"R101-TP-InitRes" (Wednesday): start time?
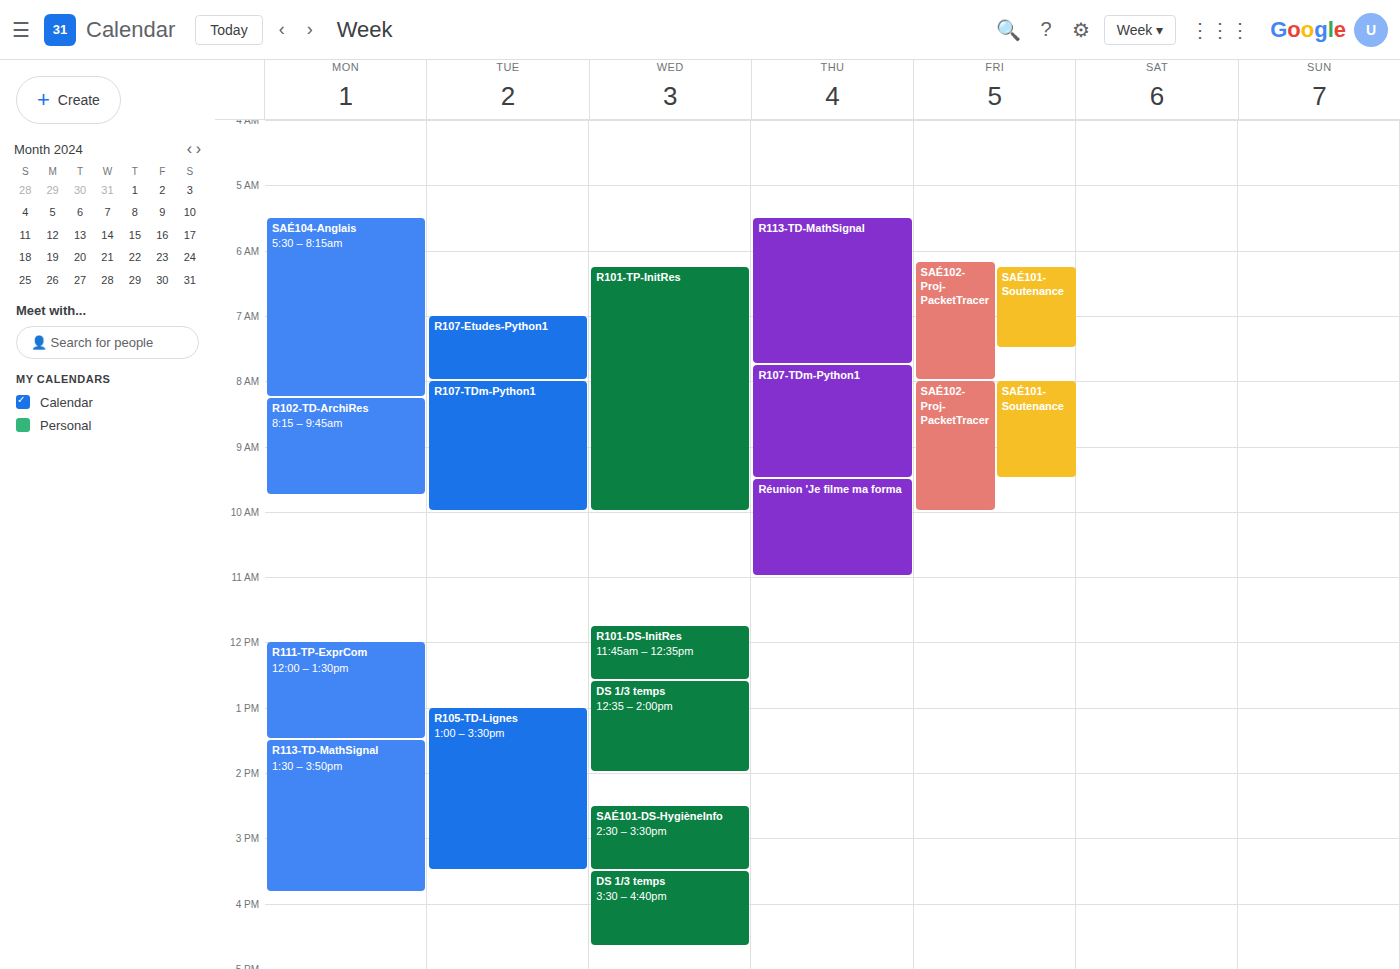
6:15 AM